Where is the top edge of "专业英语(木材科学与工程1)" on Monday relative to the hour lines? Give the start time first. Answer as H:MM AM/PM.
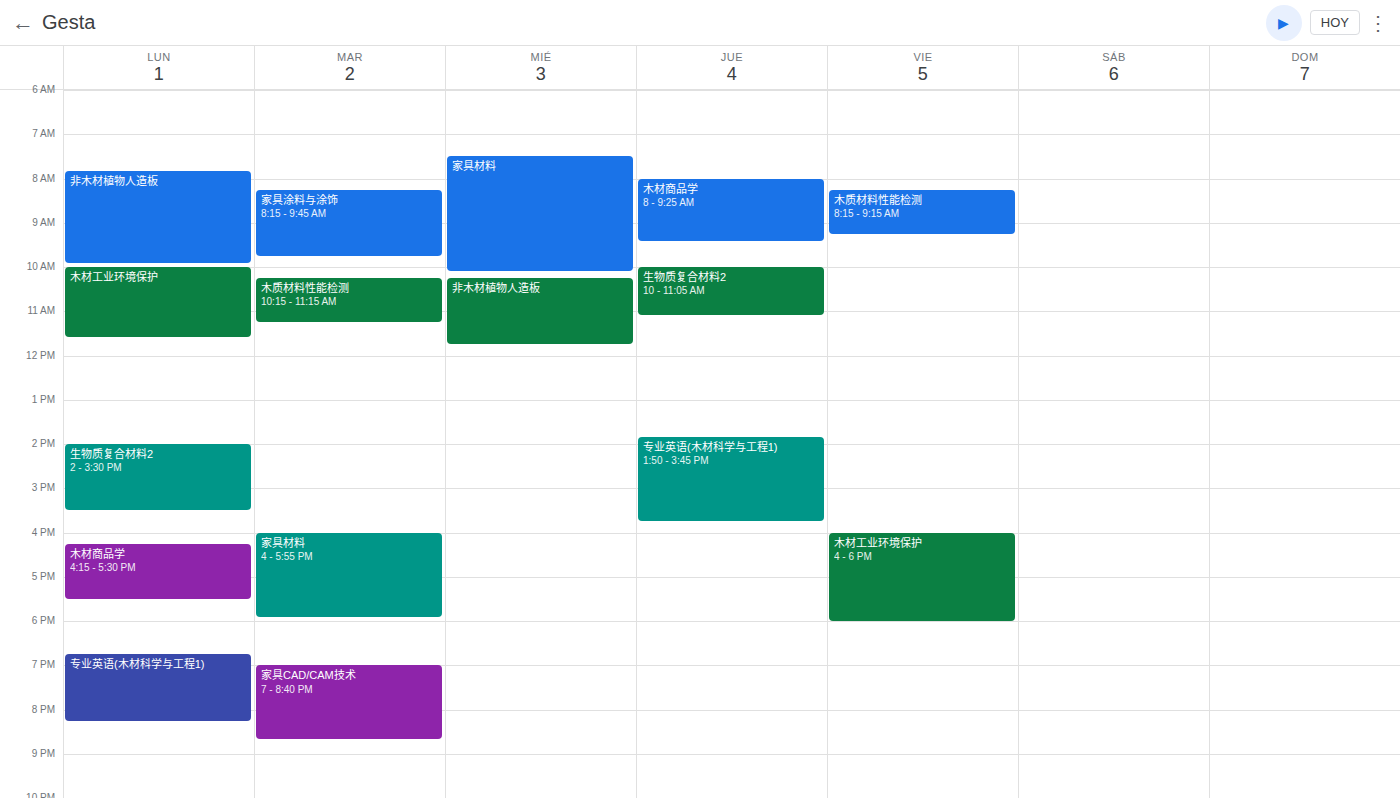
6:45 PM -- neither: three quarters of the way from the 6 PM line to the 7 PM line.